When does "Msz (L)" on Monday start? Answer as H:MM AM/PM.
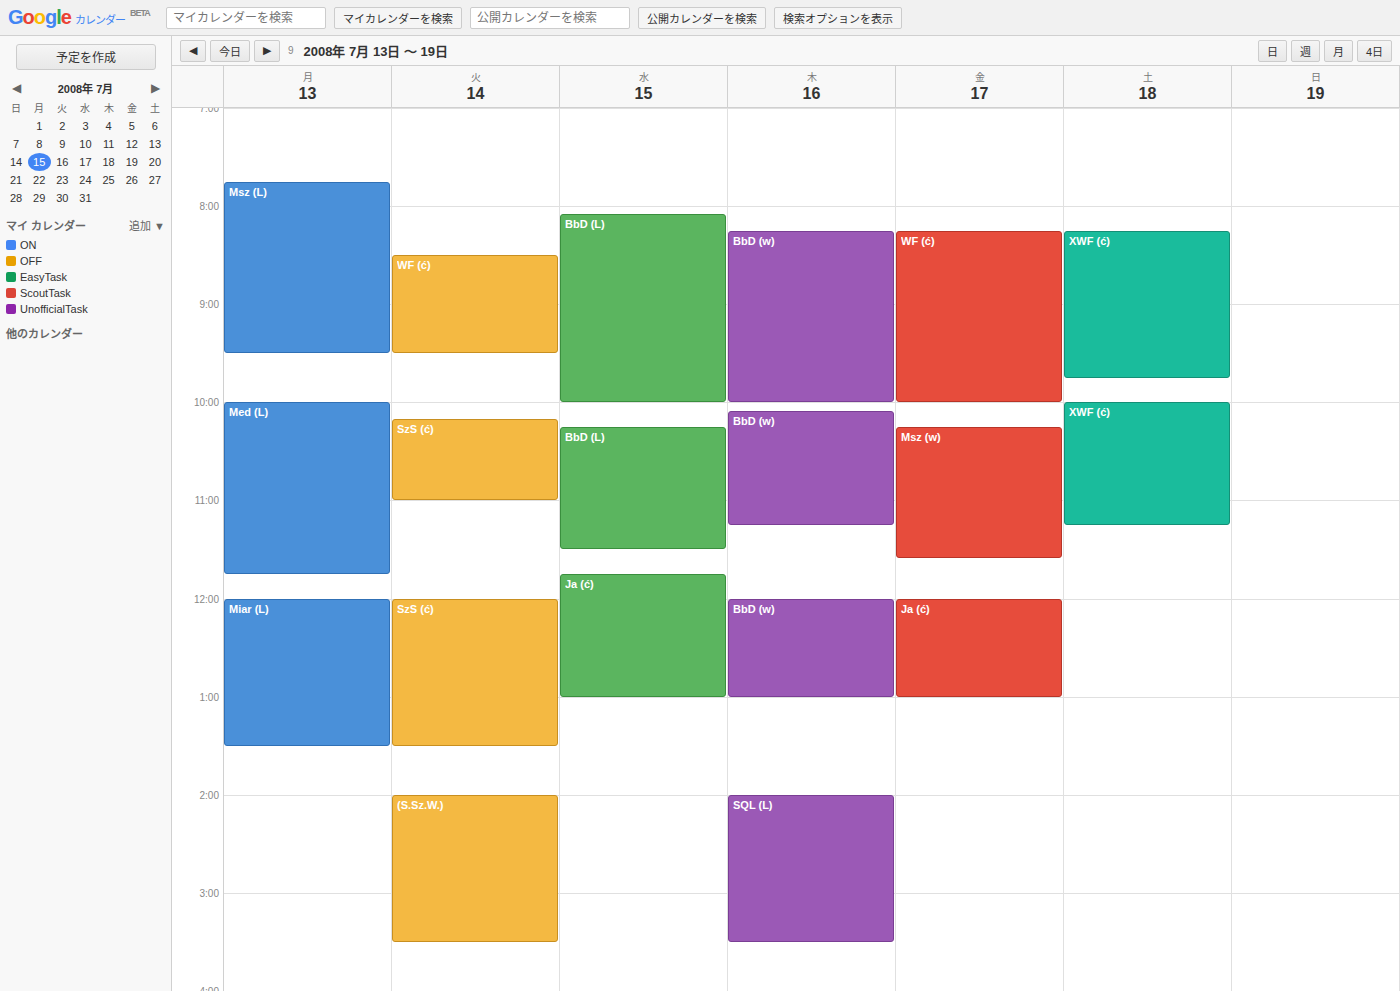
7:45 AM